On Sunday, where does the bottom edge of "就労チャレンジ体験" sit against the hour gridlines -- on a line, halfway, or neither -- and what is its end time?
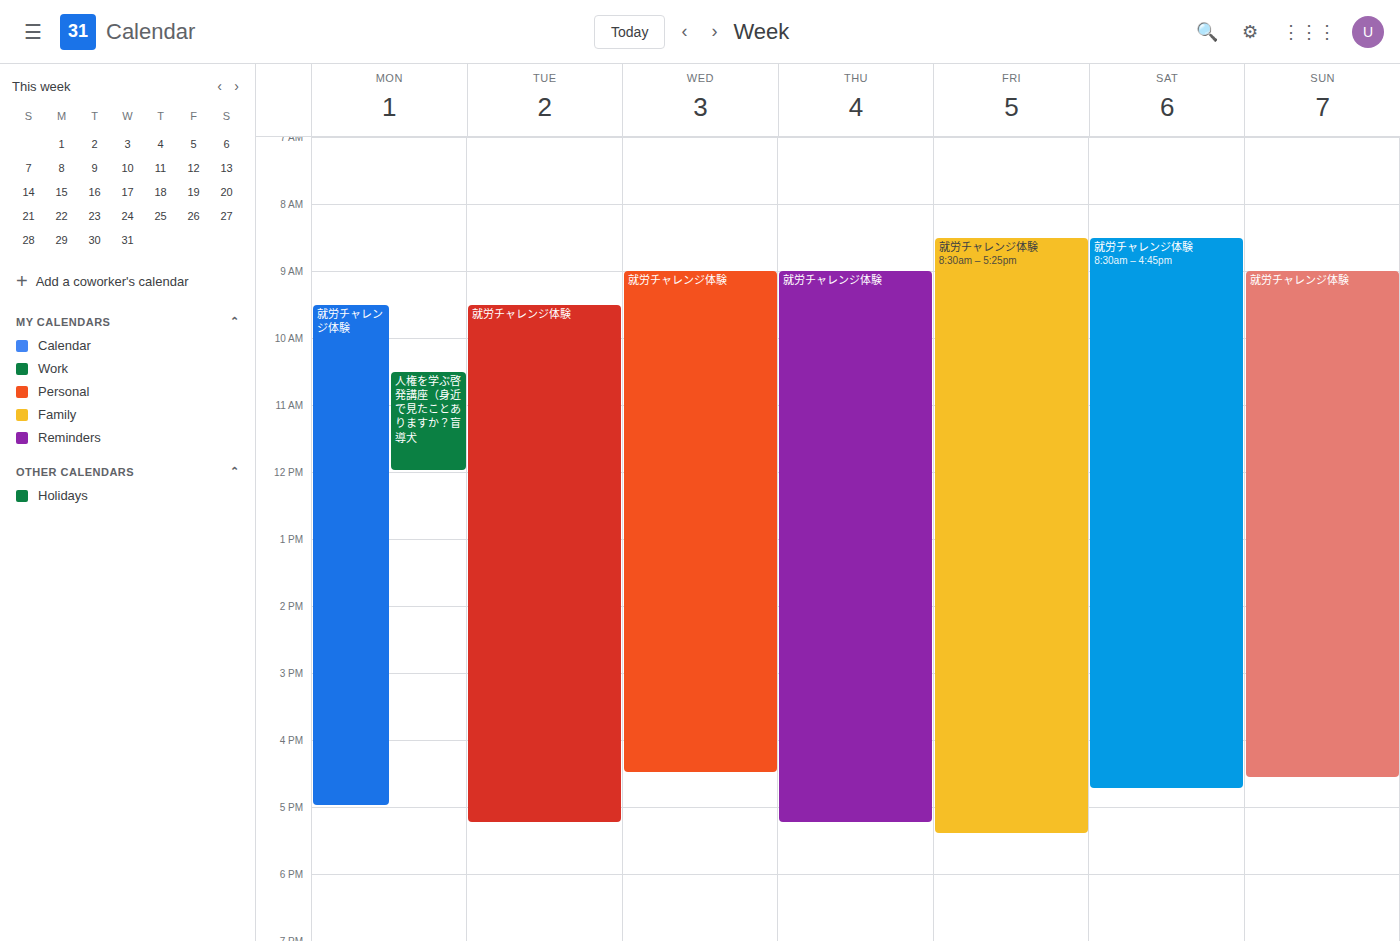
4:35 PM -- neither: 35 minutes below the 4 PM line and 25 minutes above the 5 PM line.